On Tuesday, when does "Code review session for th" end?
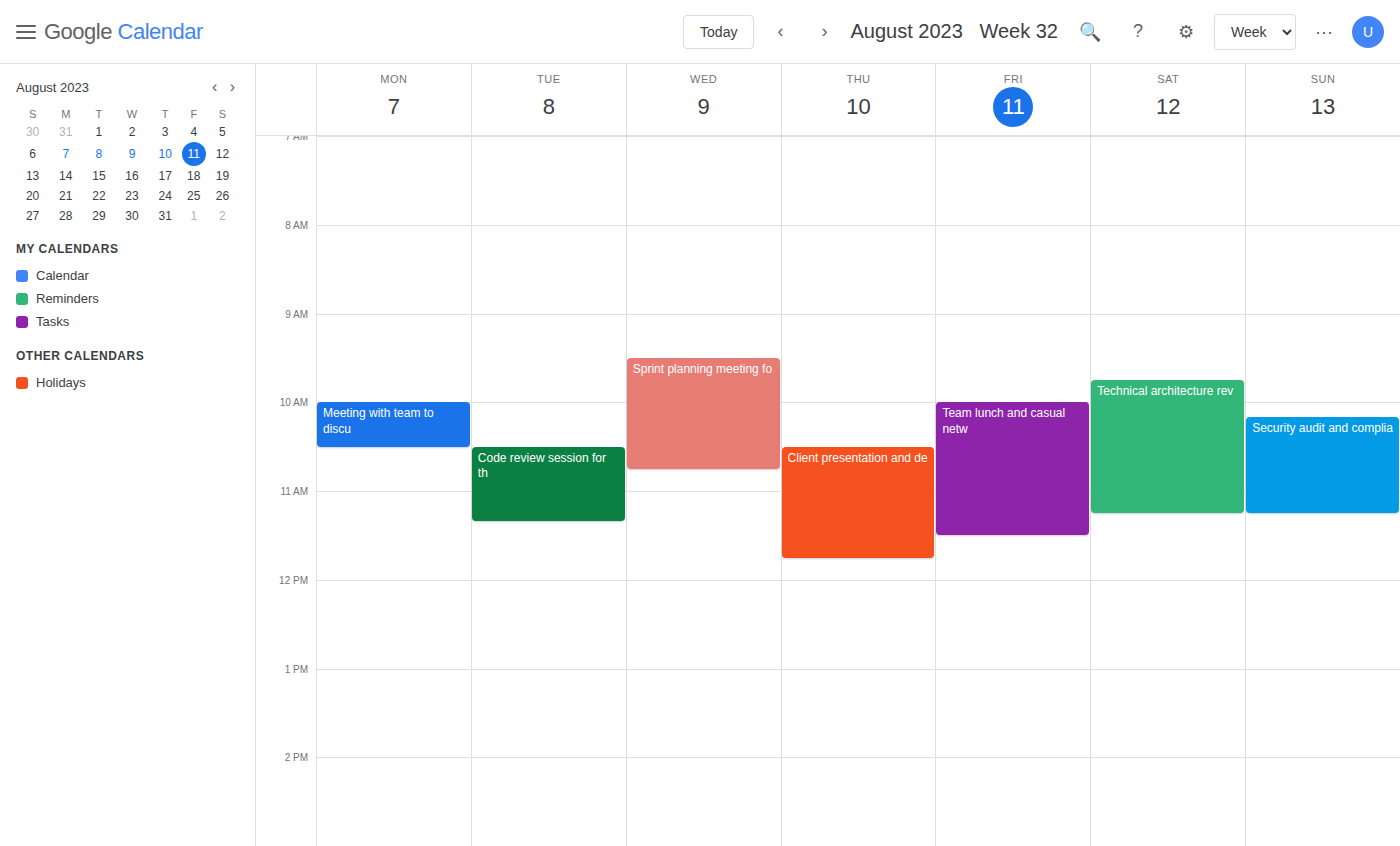
11:20 AM